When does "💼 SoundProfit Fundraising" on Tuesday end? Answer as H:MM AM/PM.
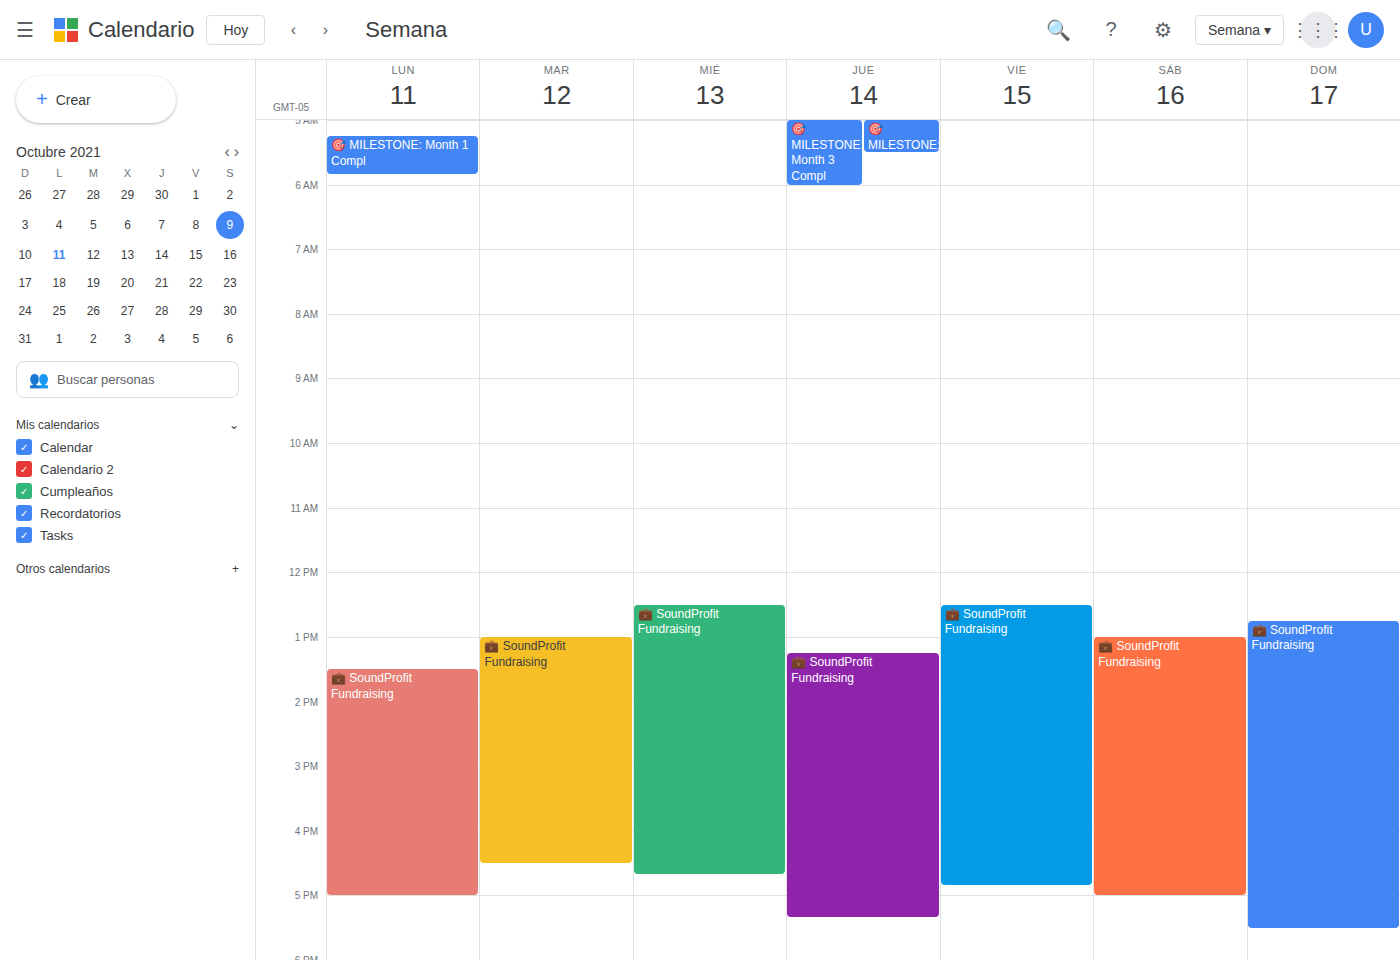
4:30 PM